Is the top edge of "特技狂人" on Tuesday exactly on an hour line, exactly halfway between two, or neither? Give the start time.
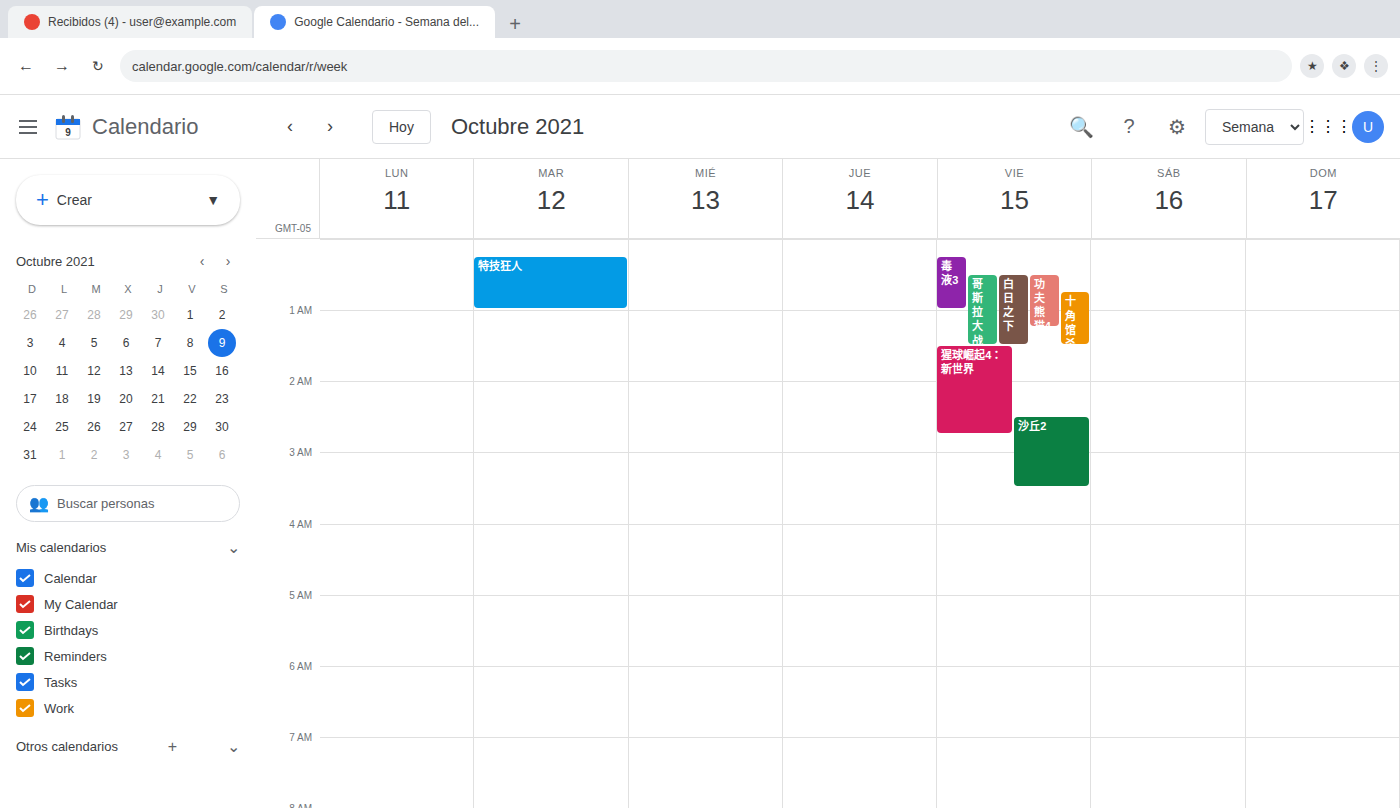
00:15 -- neither: a quarter of the way from the 00:00 line to the 01:00 line.